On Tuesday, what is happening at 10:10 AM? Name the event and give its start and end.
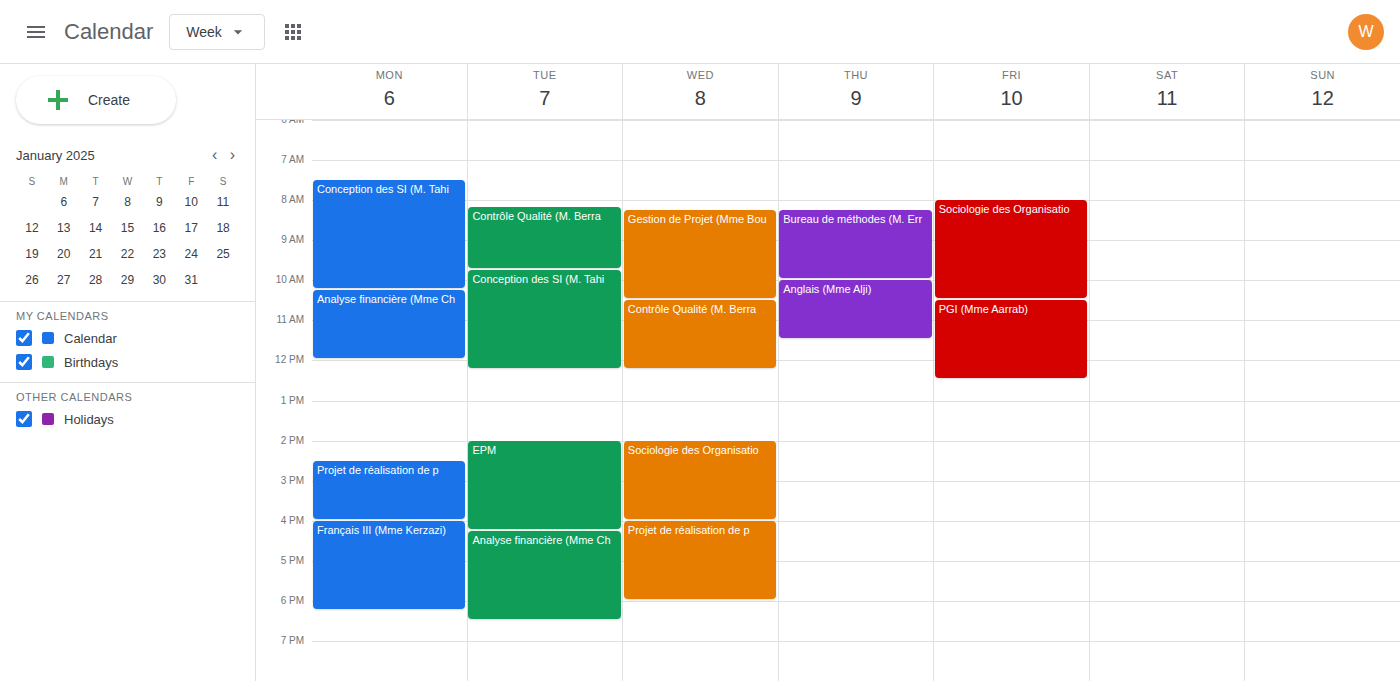
"Conception des SI (M. Tahi", 9:45 AM to 12:15 PM